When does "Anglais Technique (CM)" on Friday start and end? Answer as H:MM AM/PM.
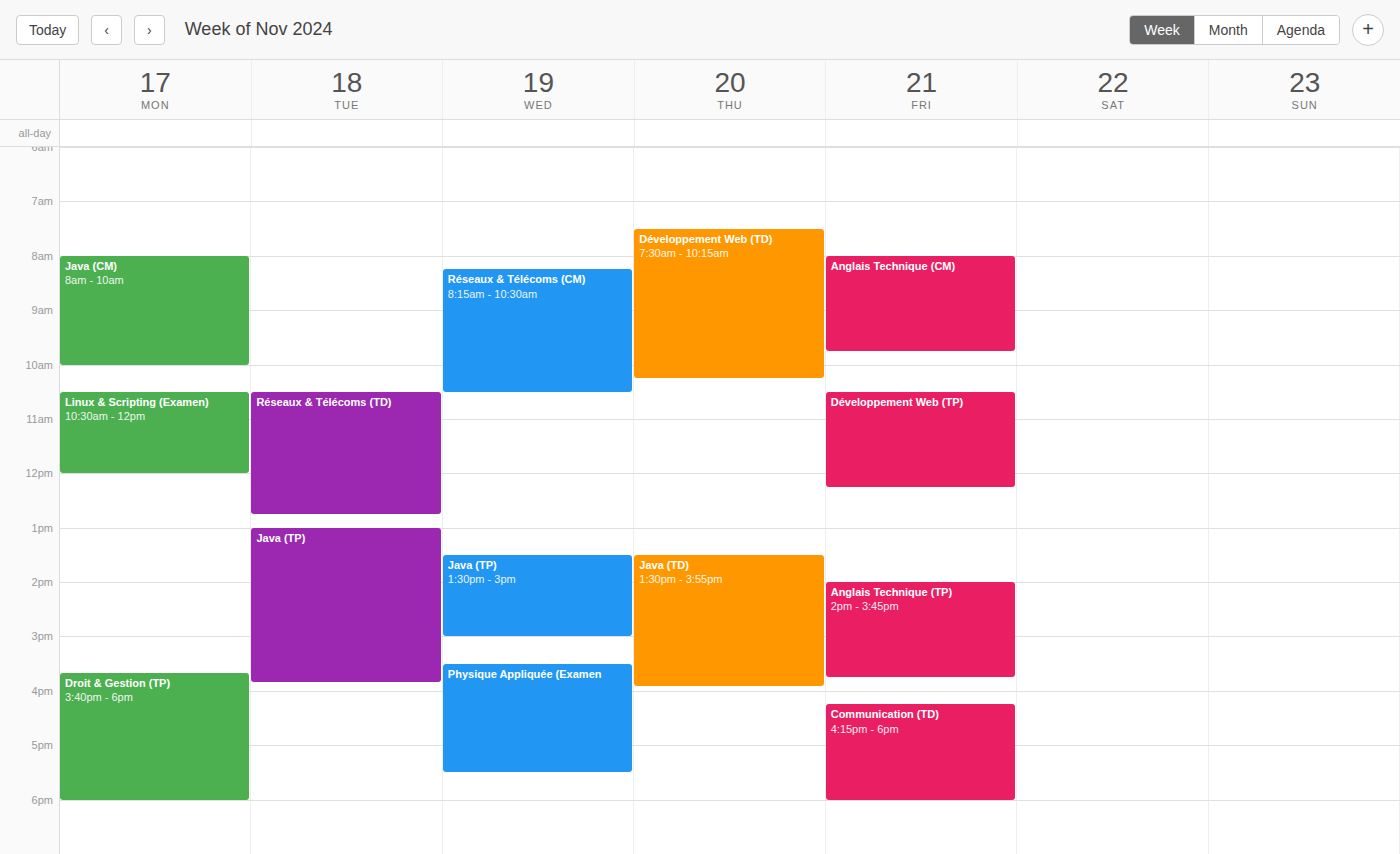
8:00 AM to 9:45 AM